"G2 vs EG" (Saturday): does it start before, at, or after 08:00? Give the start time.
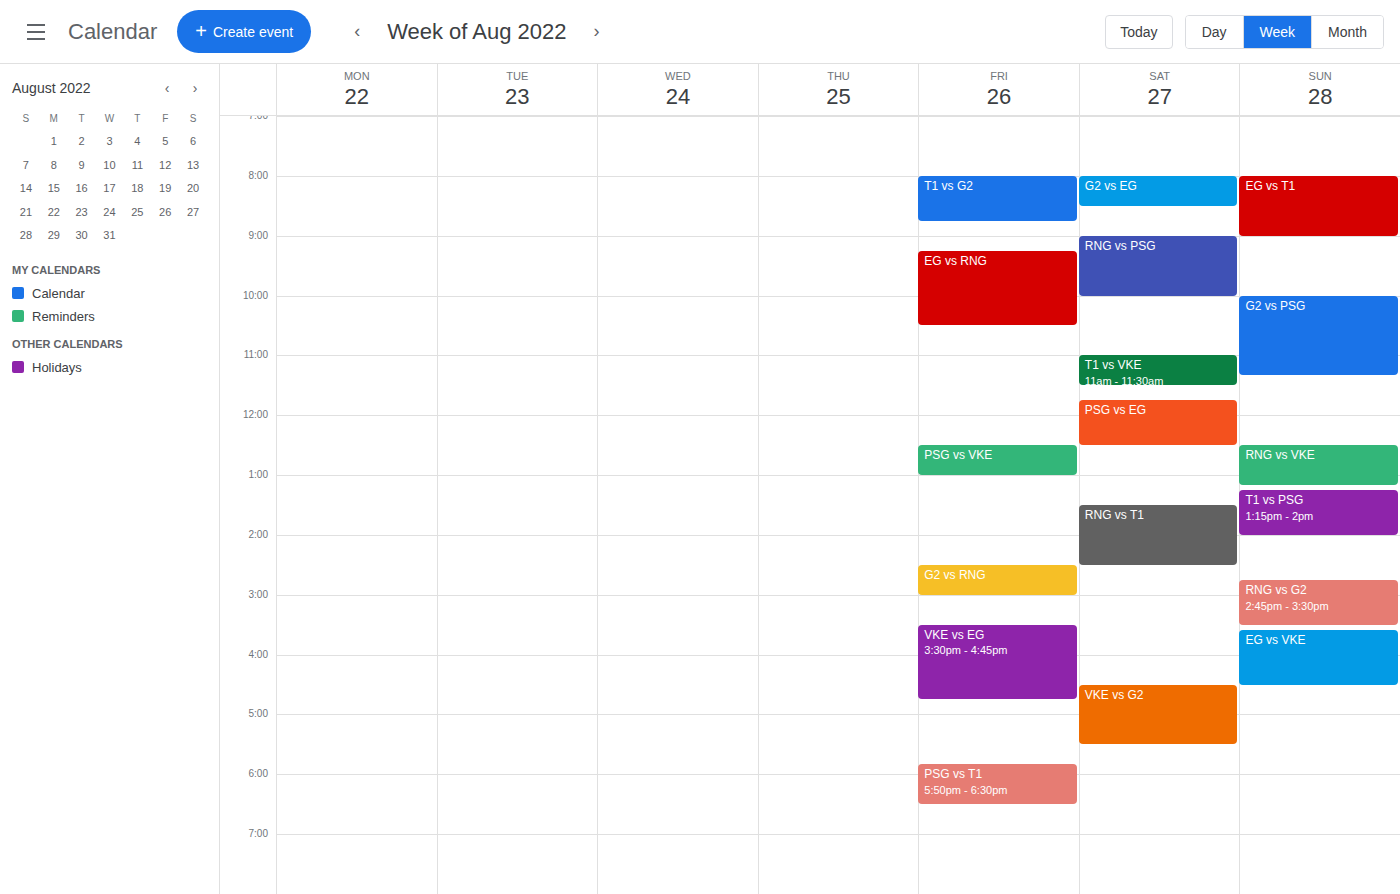
08:00 -- exactly at 08:00, on the 08:00 line.